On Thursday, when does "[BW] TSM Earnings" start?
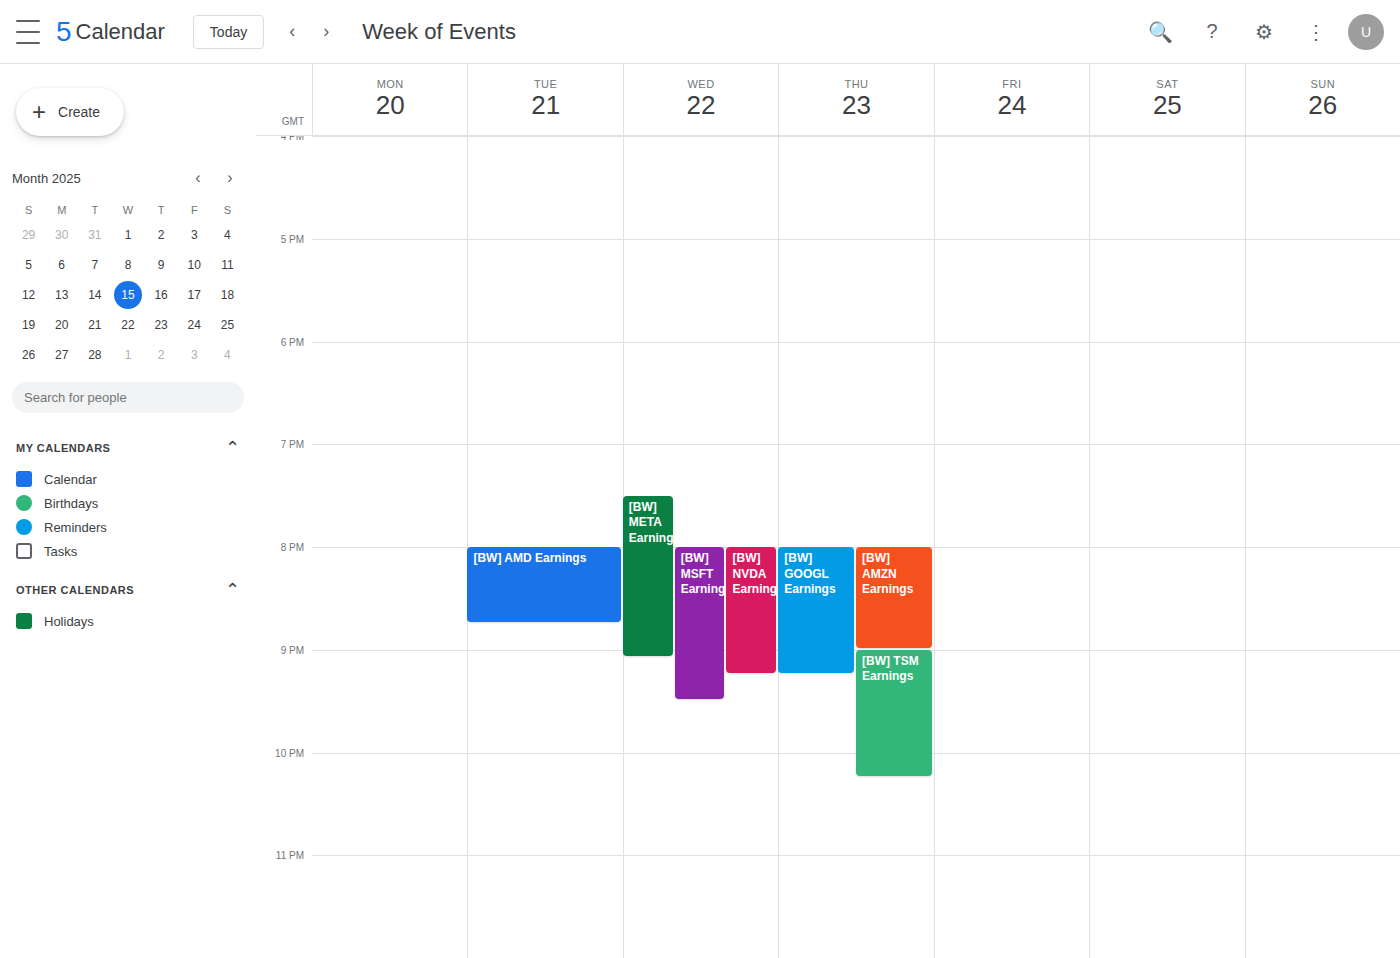
9:00 PM